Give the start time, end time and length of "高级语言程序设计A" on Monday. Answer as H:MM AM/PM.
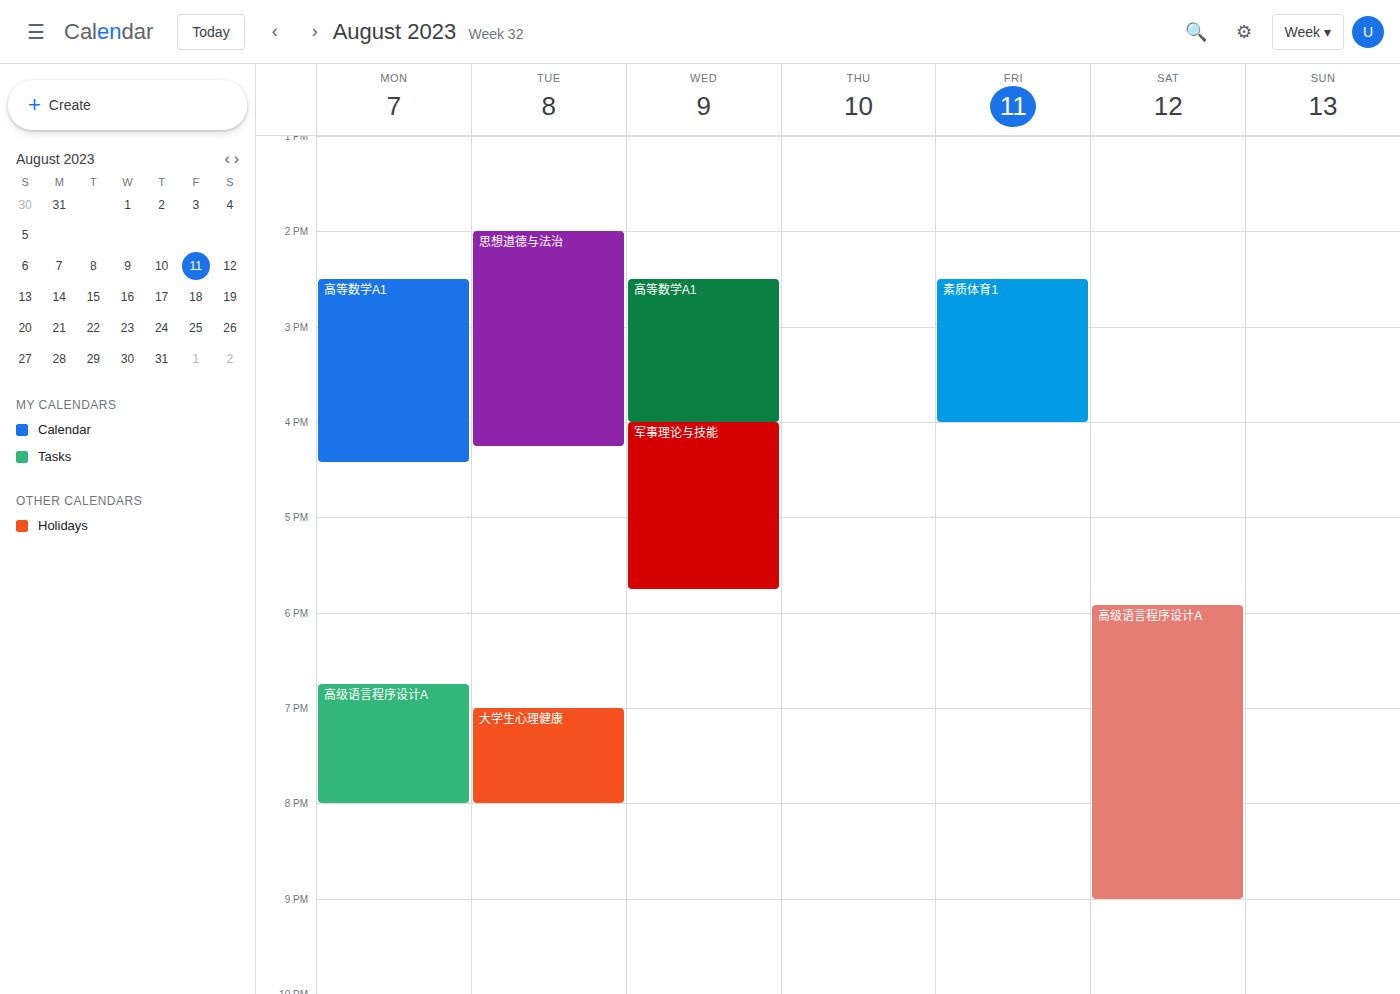
6:45 PM to 8:00 PM, 1 hour 15 minutes